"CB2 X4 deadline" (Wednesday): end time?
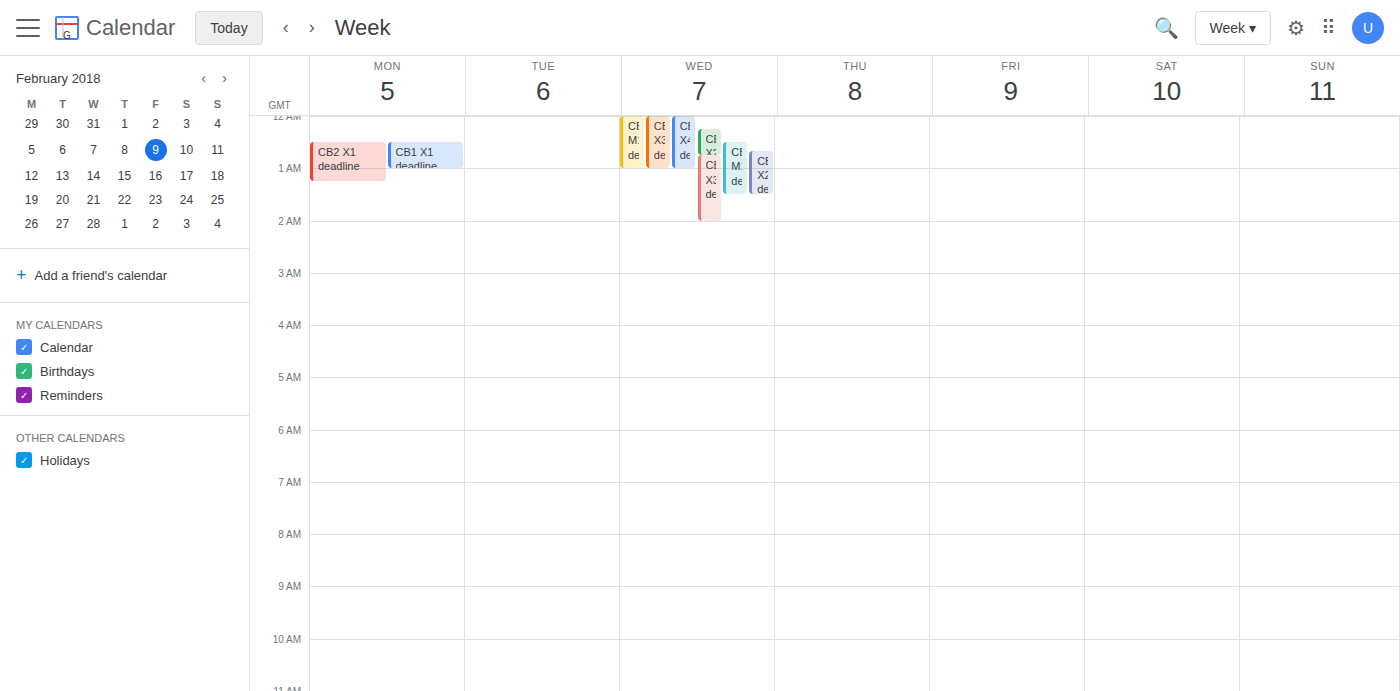
1:00 AM